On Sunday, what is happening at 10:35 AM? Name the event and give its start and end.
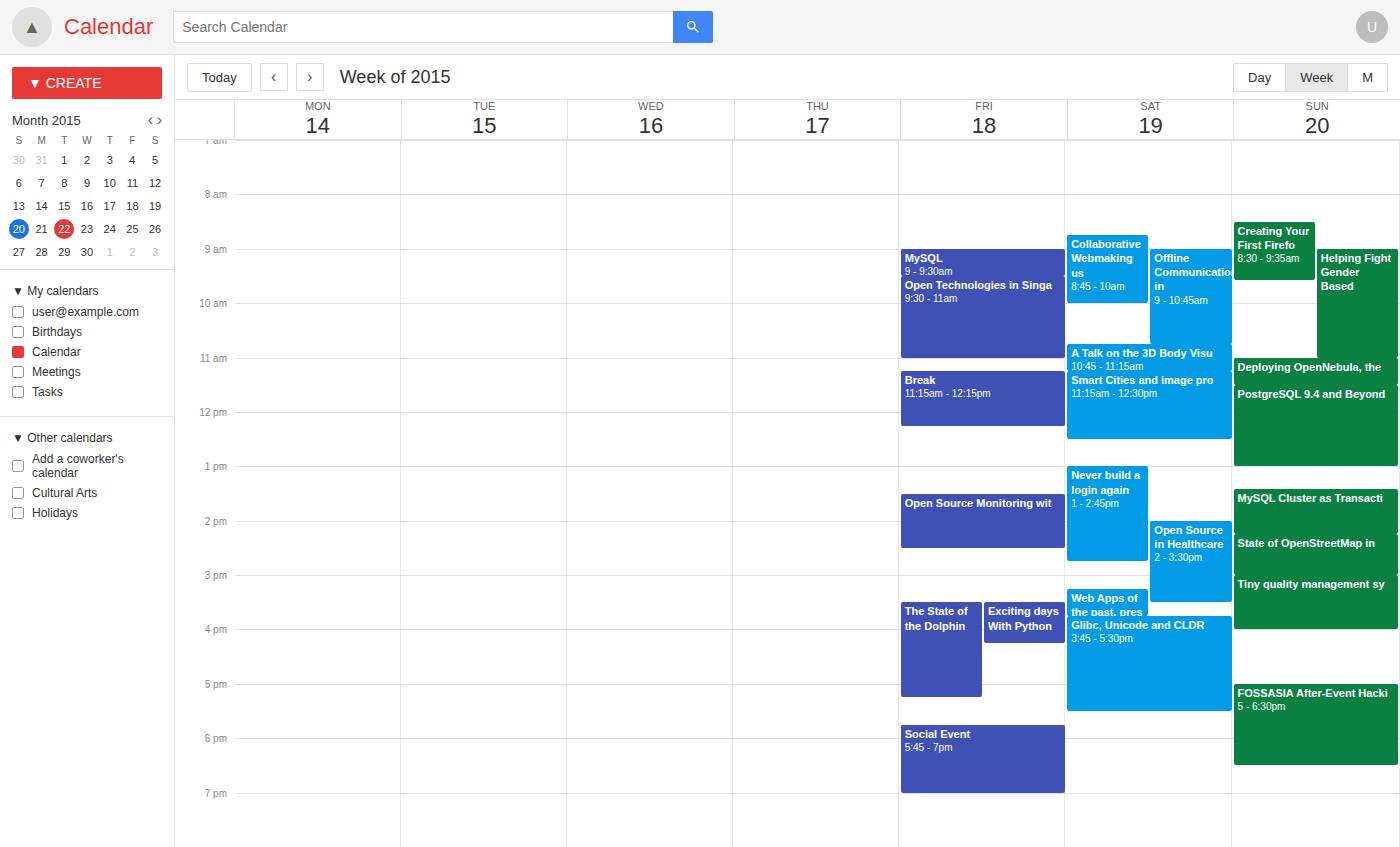
"Helping Fight Gender Based", 9:00 AM to 11:00 AM